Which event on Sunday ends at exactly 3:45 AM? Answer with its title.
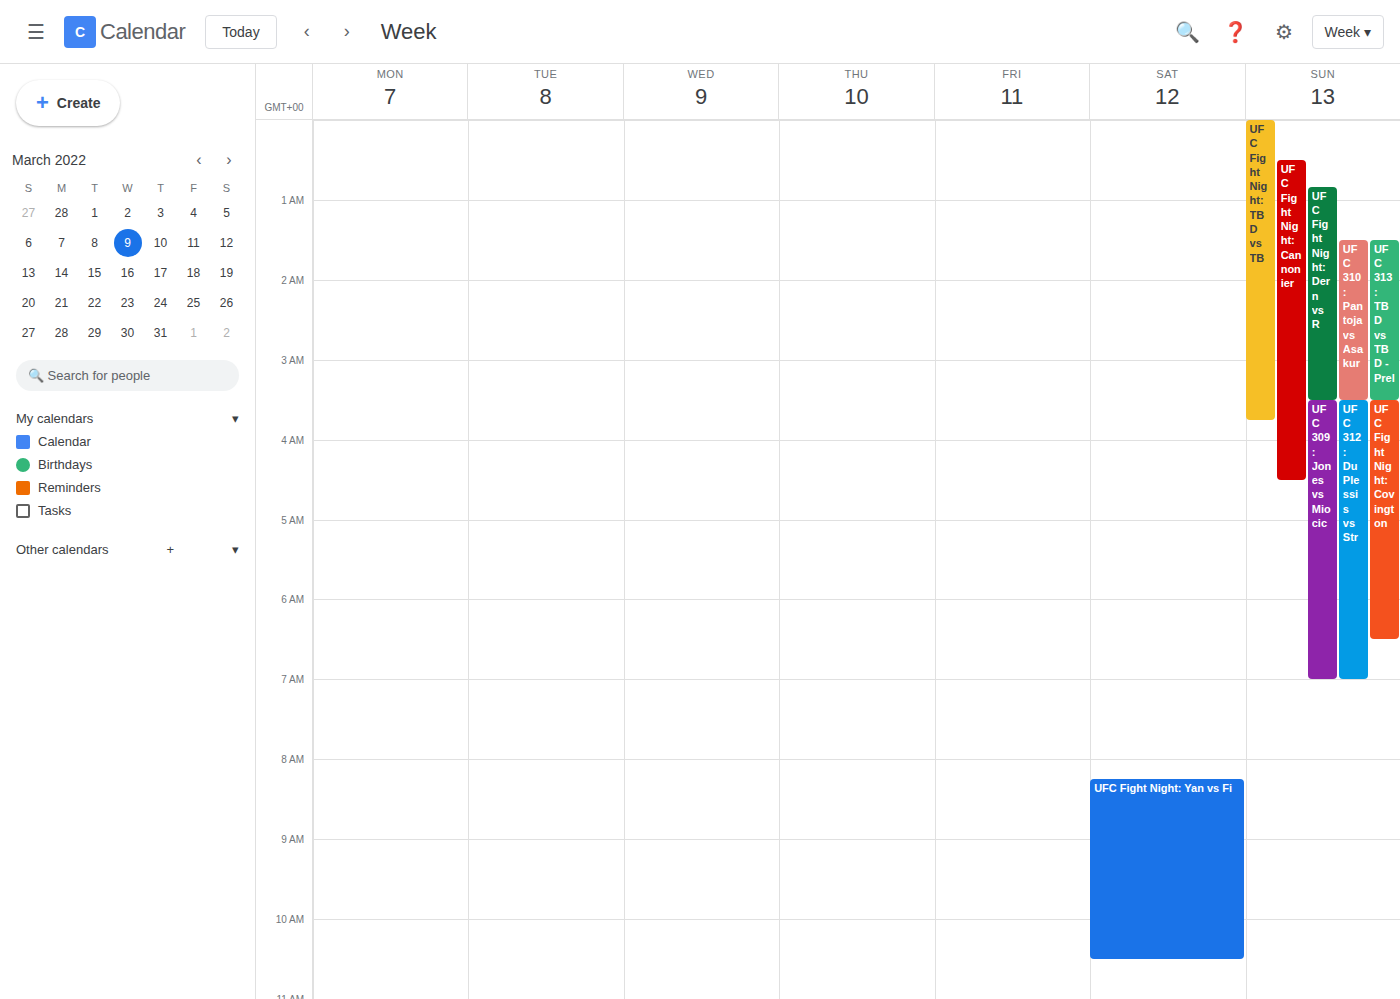
"UFC Fight Night: TBD vs TB"